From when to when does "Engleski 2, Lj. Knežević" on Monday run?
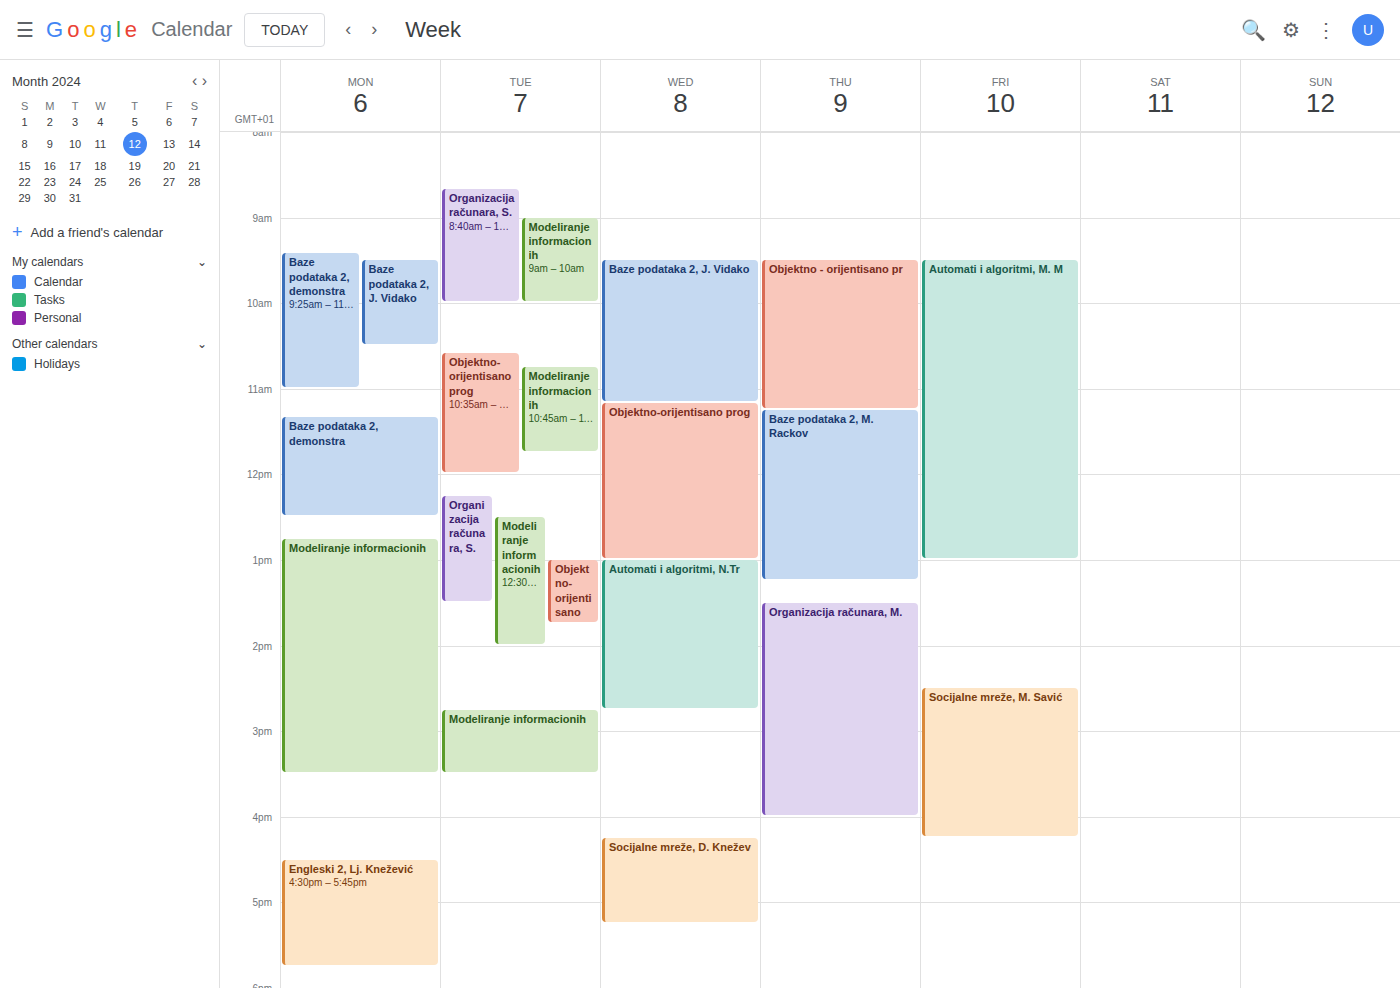
16:30 to 17:45